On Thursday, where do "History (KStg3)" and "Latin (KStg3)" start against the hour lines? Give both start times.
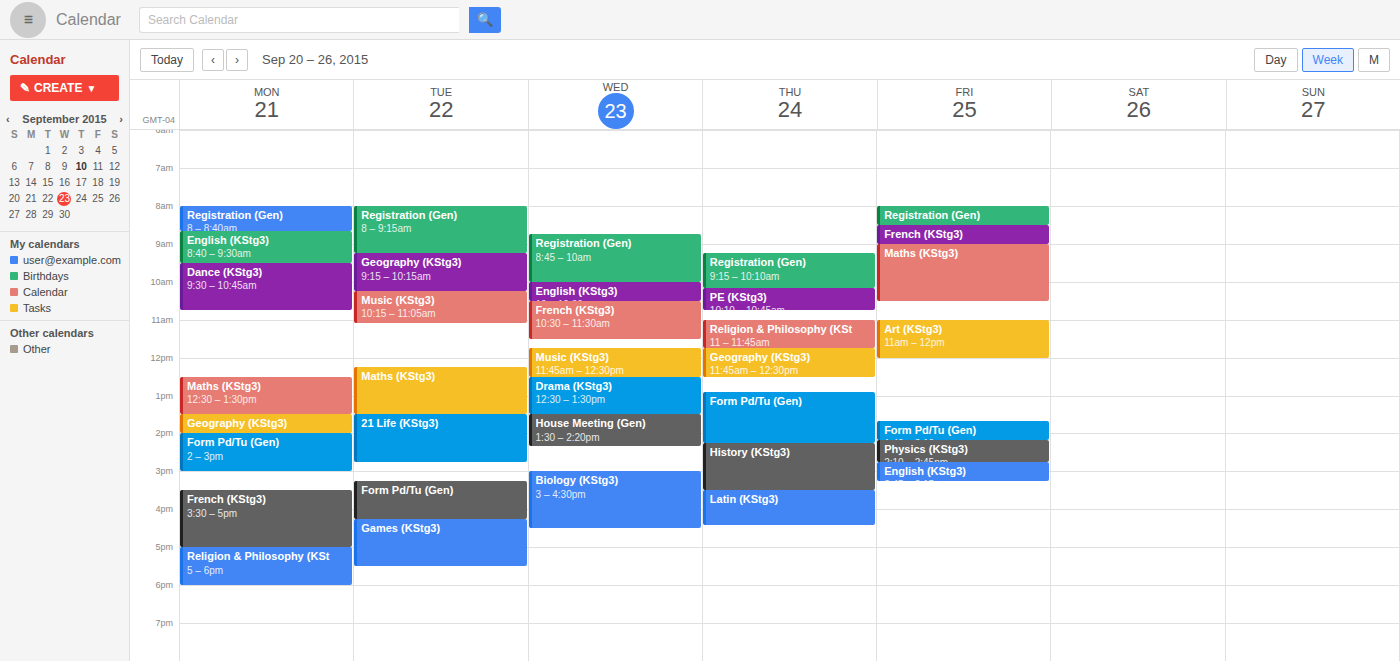
"History (KStg3)": 2:15 PM, neither: a quarter of the way from the 2 PM line to the 3 PM line. "Latin (KStg3)": 3:30 PM, halfway between the 3 PM and 4 PM lines.